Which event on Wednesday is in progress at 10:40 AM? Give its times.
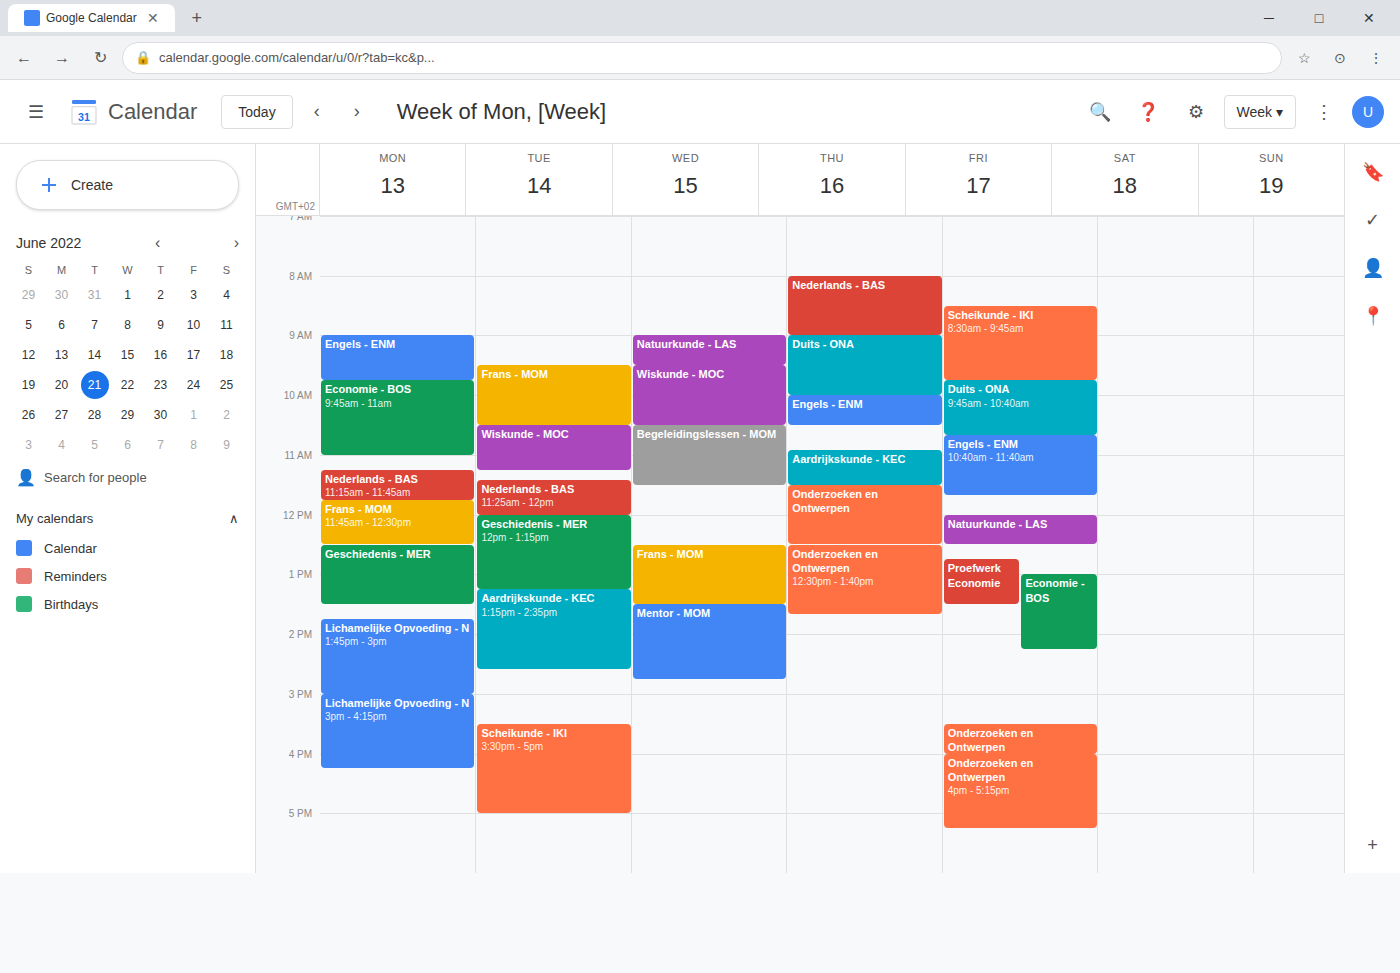
"Begeleidingslessen - MOM", 10:30 AM to 11:30 AM